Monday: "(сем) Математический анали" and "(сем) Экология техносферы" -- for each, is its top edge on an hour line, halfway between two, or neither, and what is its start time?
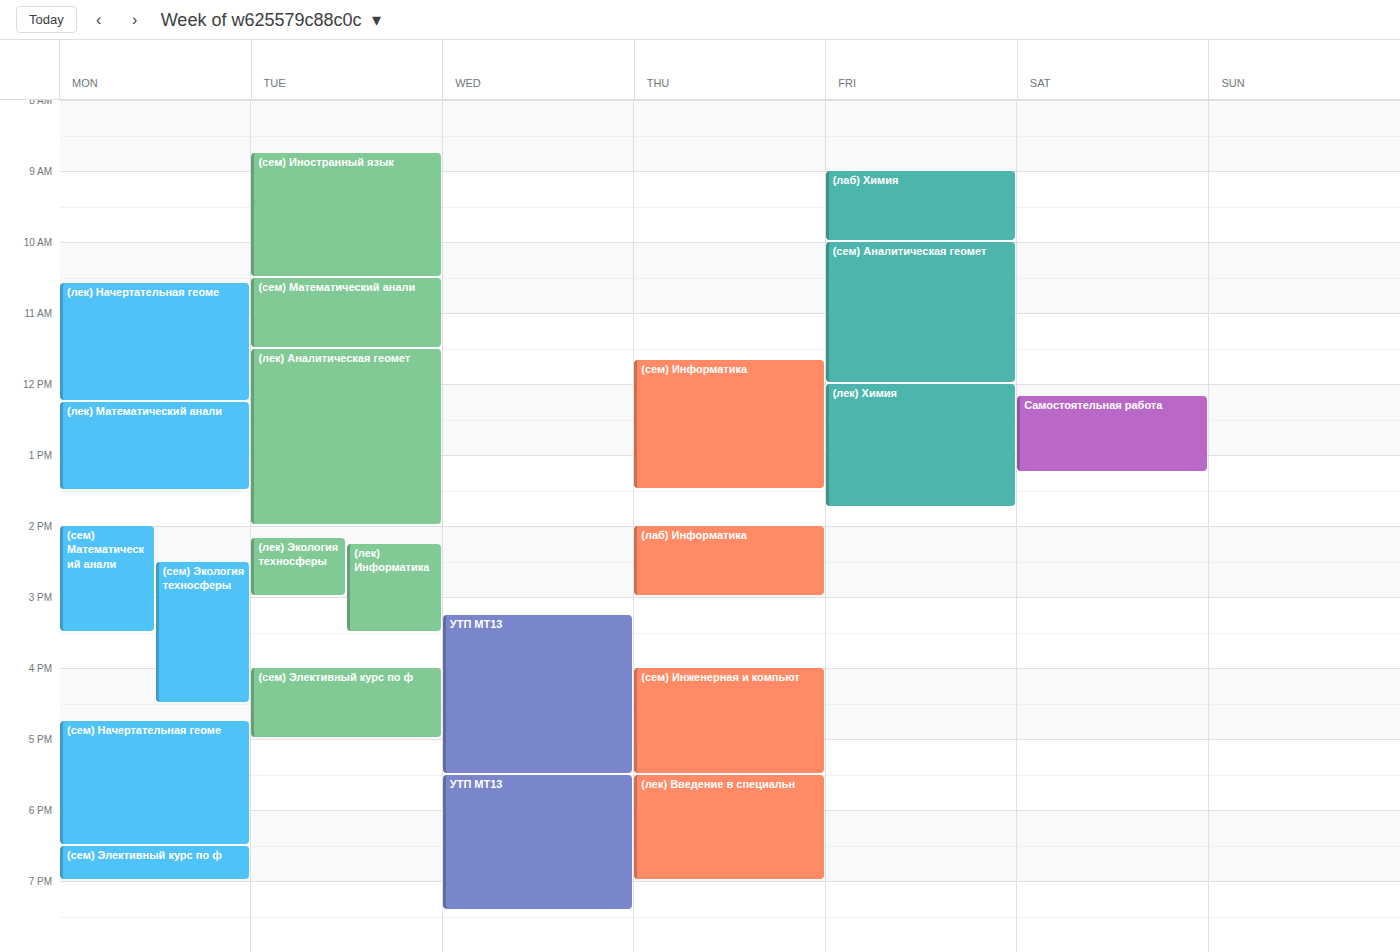
"(сем) Математический анали": 2:00 PM, exactly on the 2 PM line. "(сем) Экология техносферы": 2:30 PM, halfway between the 2 PM and 3 PM lines.